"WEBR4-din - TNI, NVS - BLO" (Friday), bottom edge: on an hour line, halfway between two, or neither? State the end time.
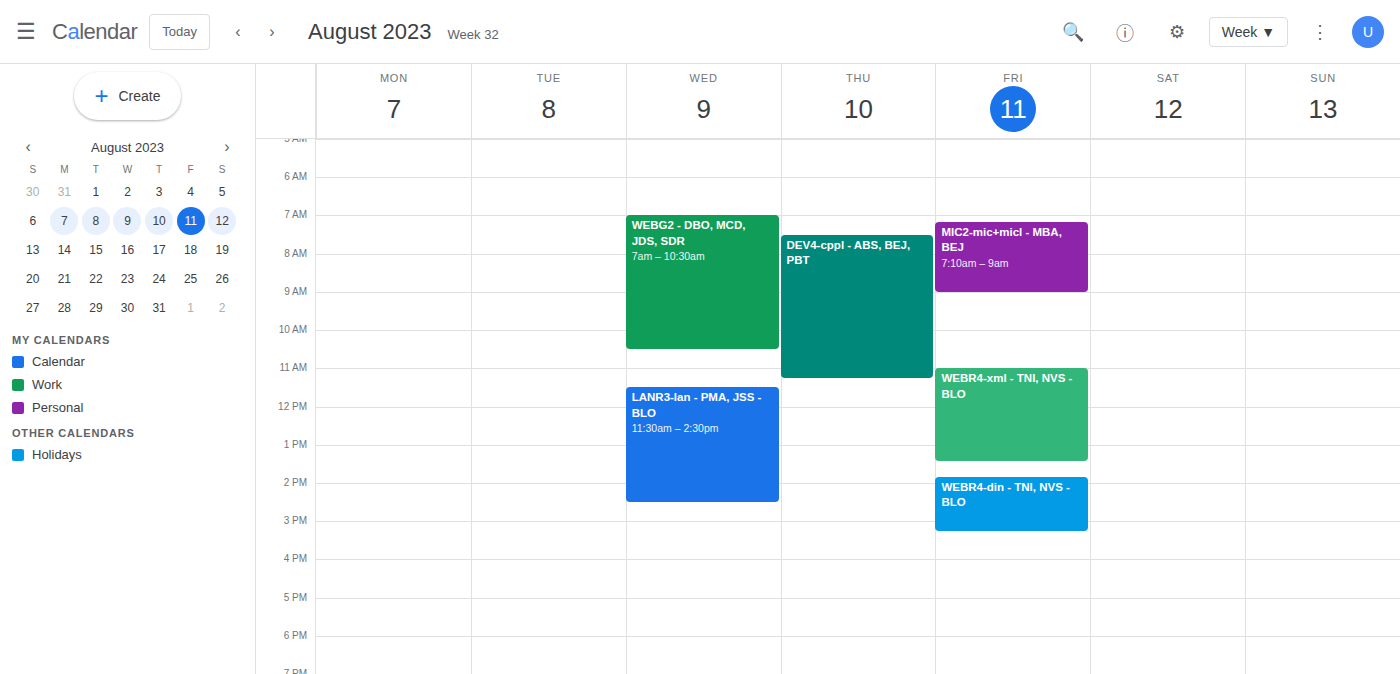
3:15 PM -- neither: a quarter of the way from the 3 PM line to the 4 PM line.